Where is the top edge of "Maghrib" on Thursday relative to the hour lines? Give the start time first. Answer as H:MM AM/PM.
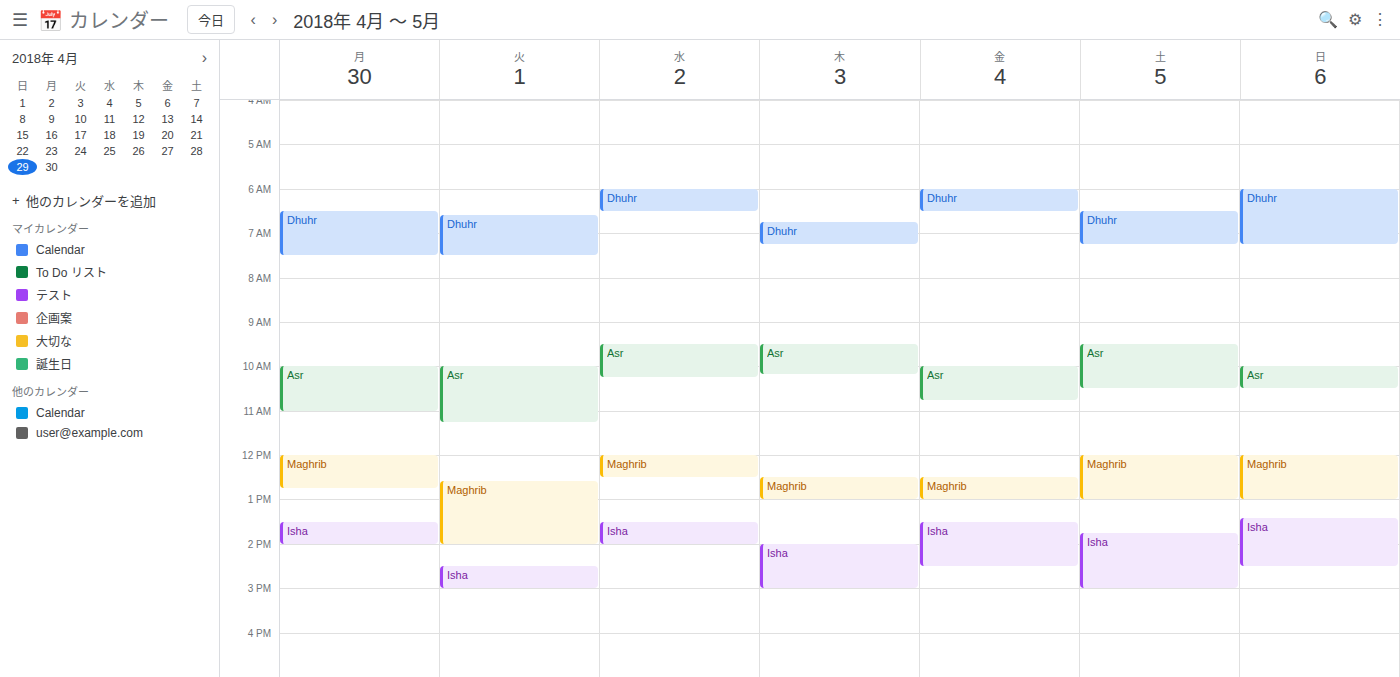
12:30 PM -- halfway between the 12 PM and 1 PM lines.